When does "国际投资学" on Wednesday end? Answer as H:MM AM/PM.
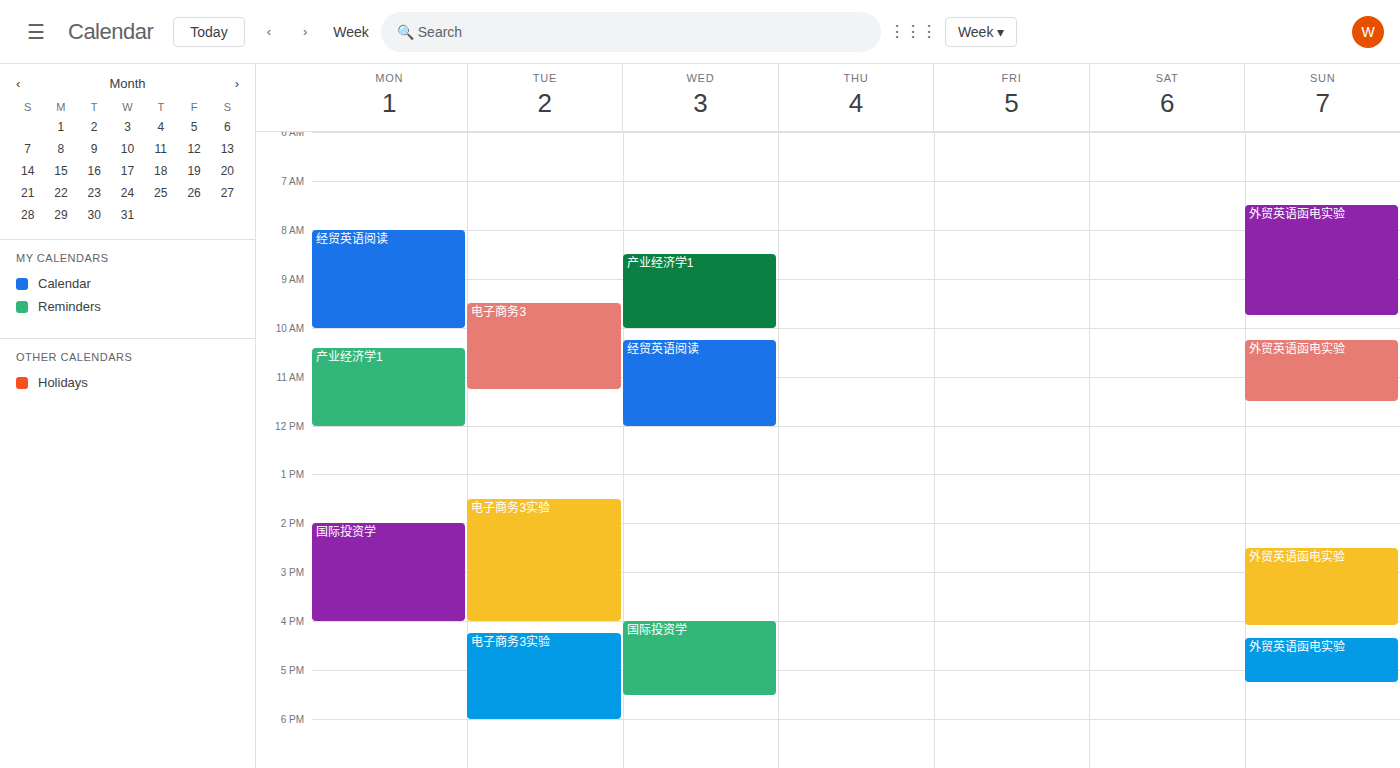
5:30 PM